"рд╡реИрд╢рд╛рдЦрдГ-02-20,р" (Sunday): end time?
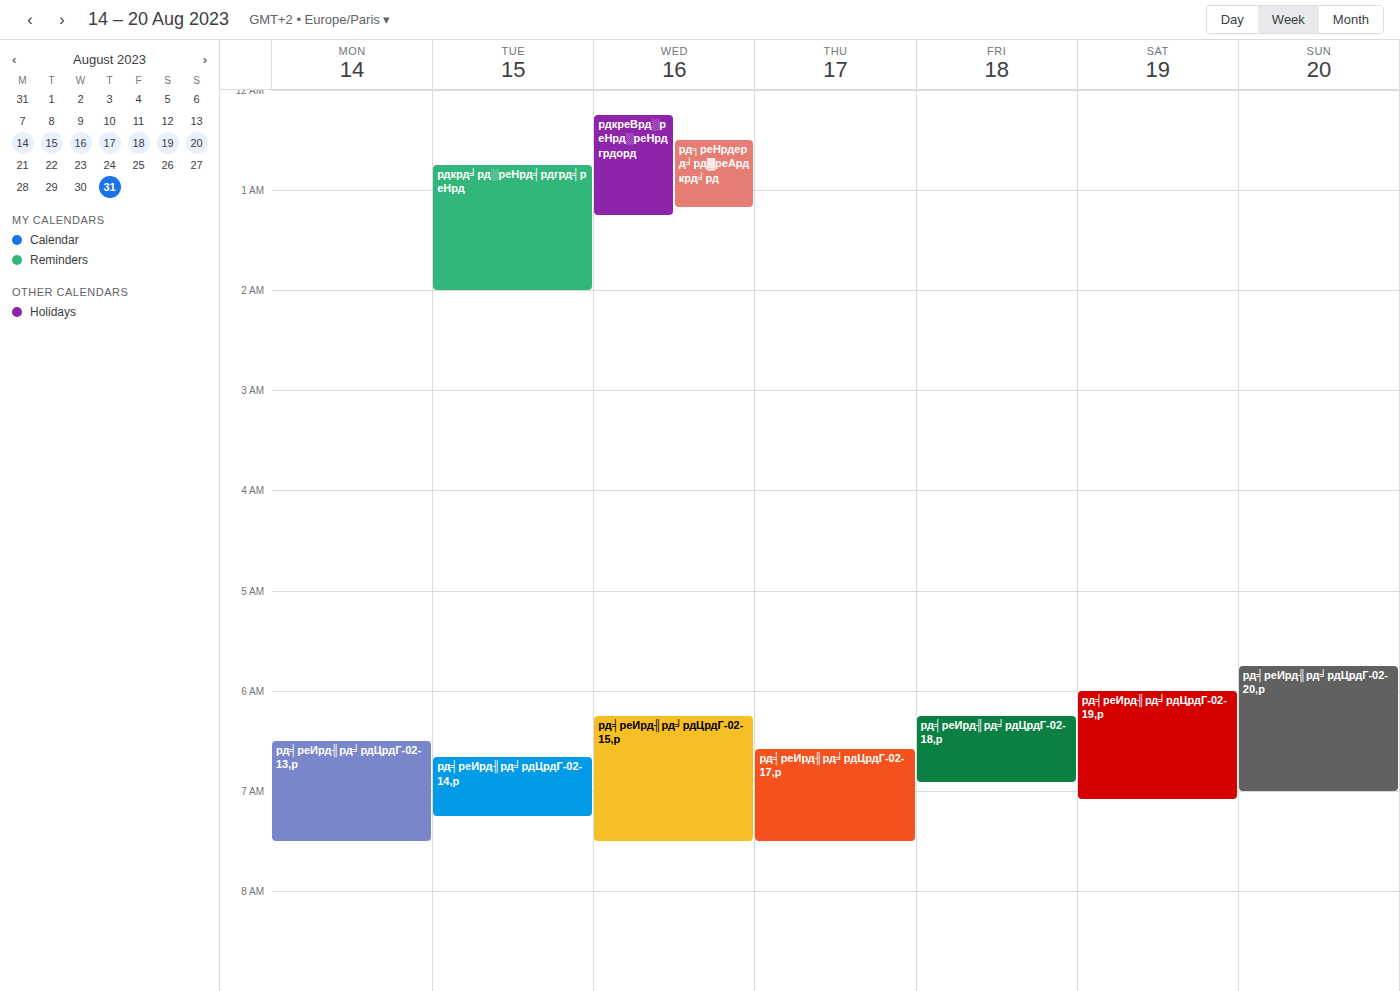
7:00 AM